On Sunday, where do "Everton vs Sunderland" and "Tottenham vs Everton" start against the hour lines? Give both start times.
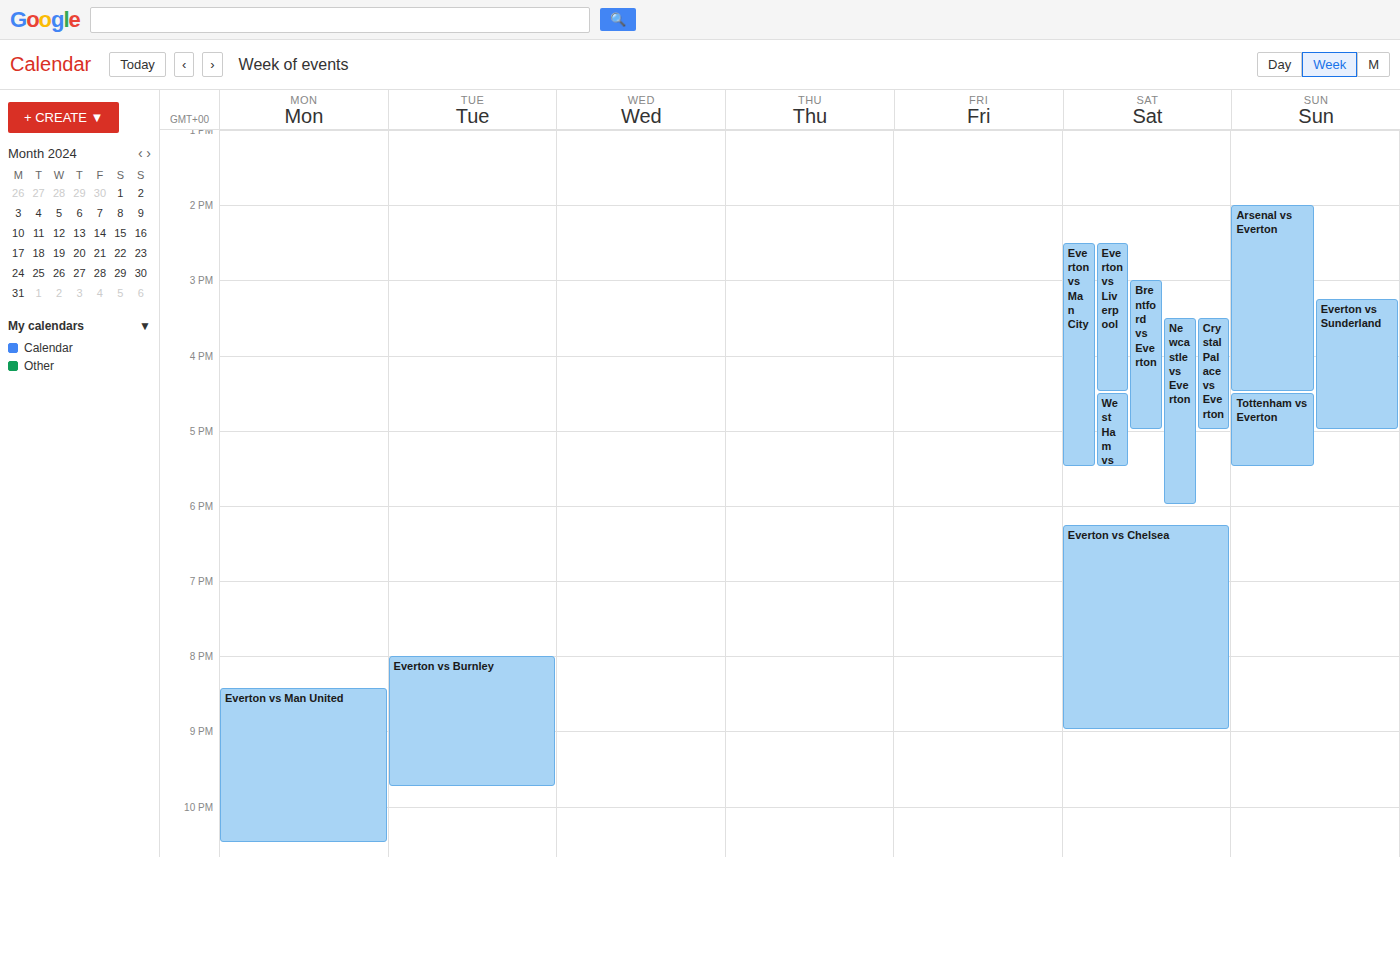
"Everton vs Sunderland": 15:15, neither: a quarter of the way from the 15:00 line to the 16:00 line. "Tottenham vs Everton": 16:30, halfway between the 16:00 and 17:00 lines.